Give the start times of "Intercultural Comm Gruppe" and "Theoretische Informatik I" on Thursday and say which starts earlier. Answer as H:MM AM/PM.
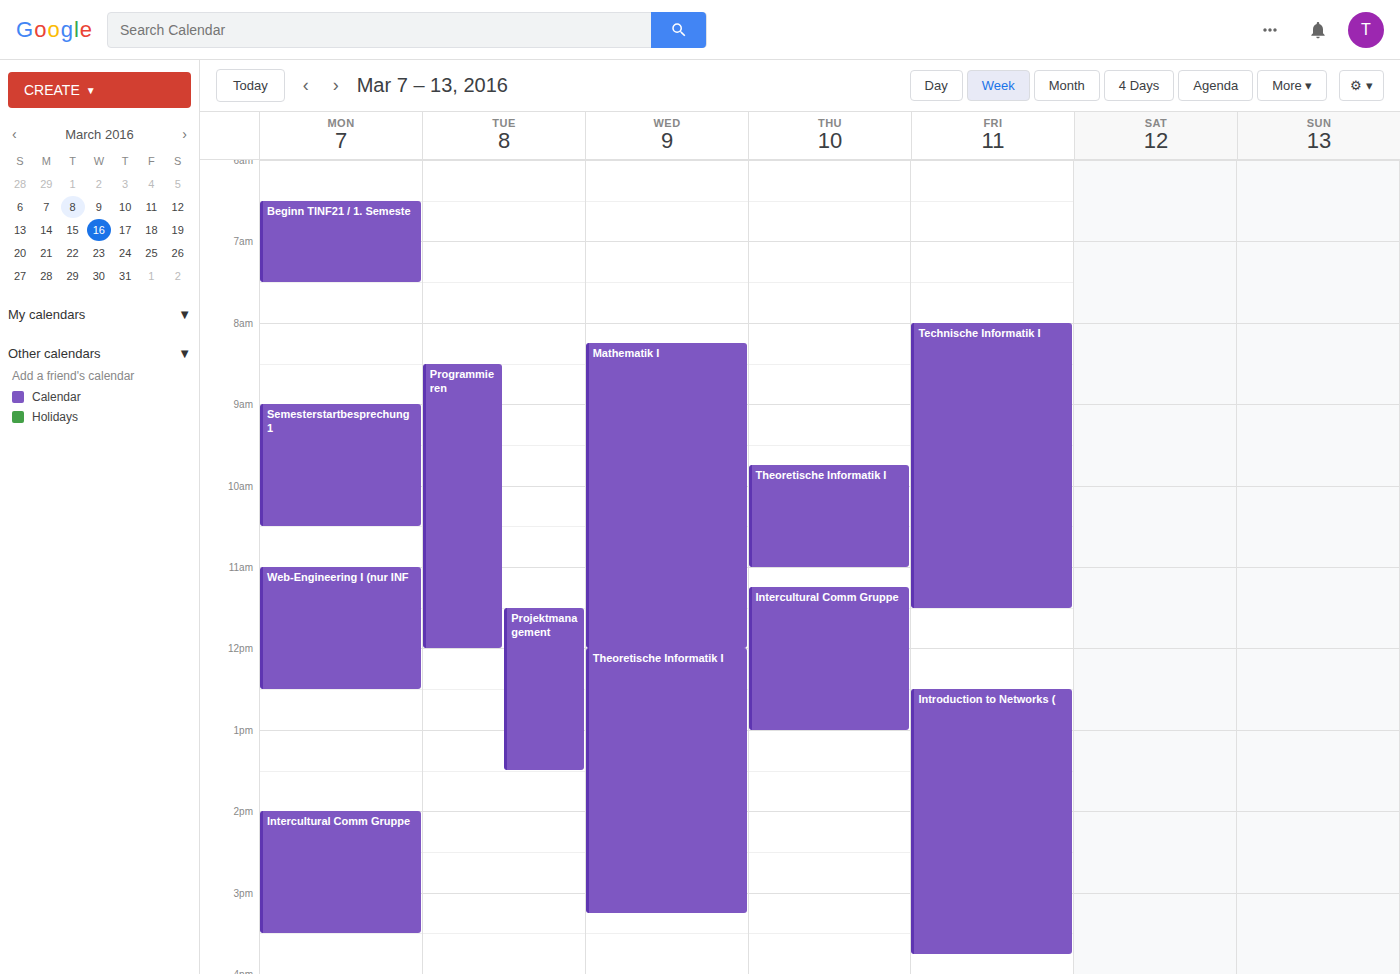
"Theoretische Informatik I" 9:45 AM; "Intercultural Comm Gruppe" 11:15 AM.